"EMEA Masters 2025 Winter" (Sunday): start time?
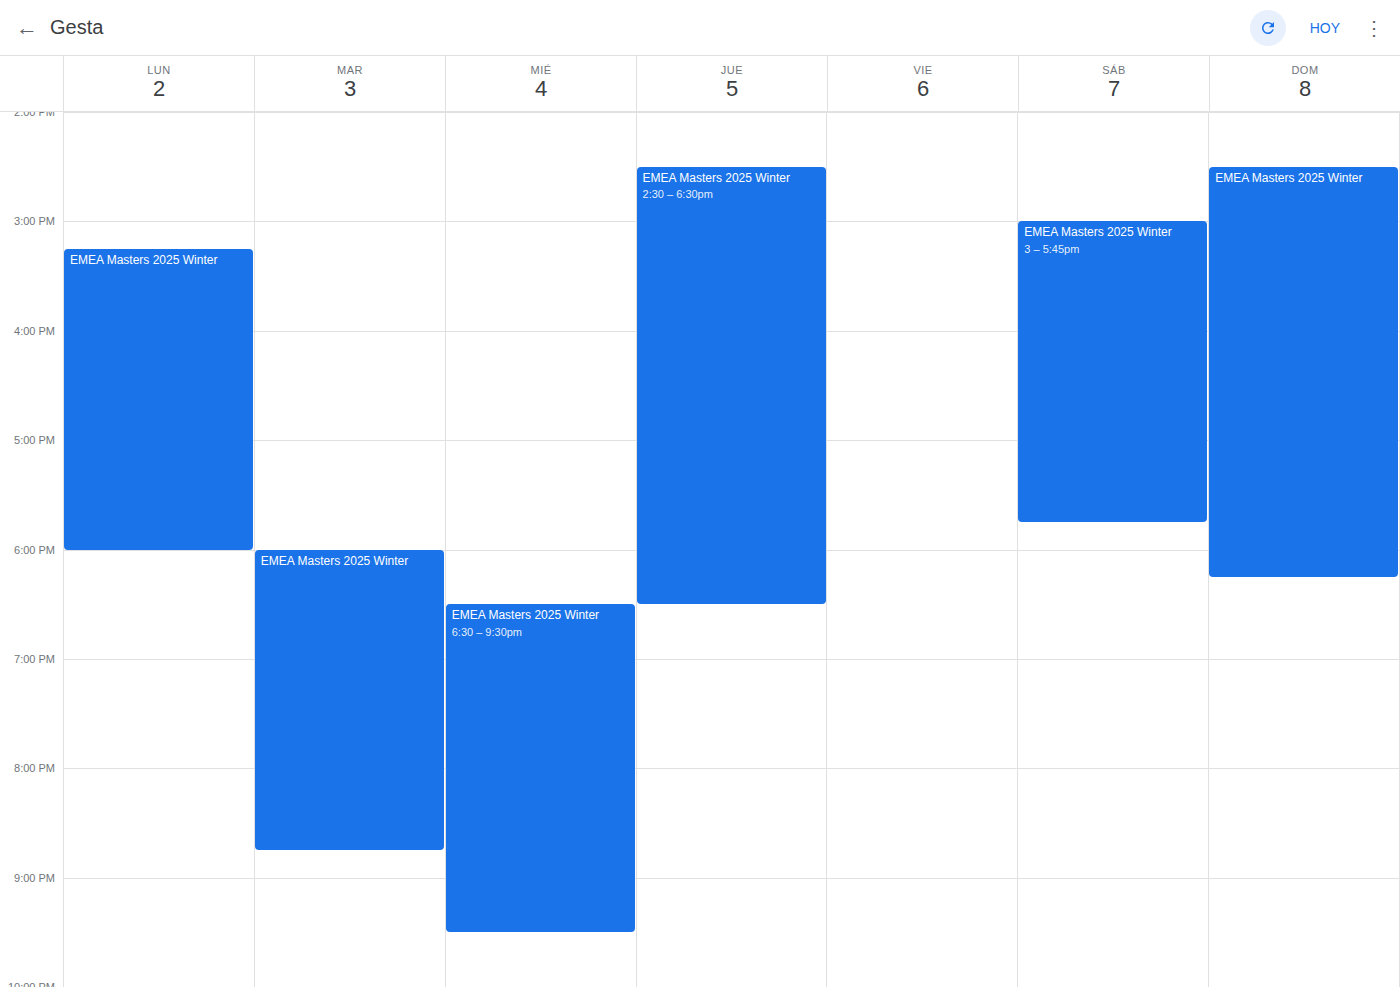
2:30 PM